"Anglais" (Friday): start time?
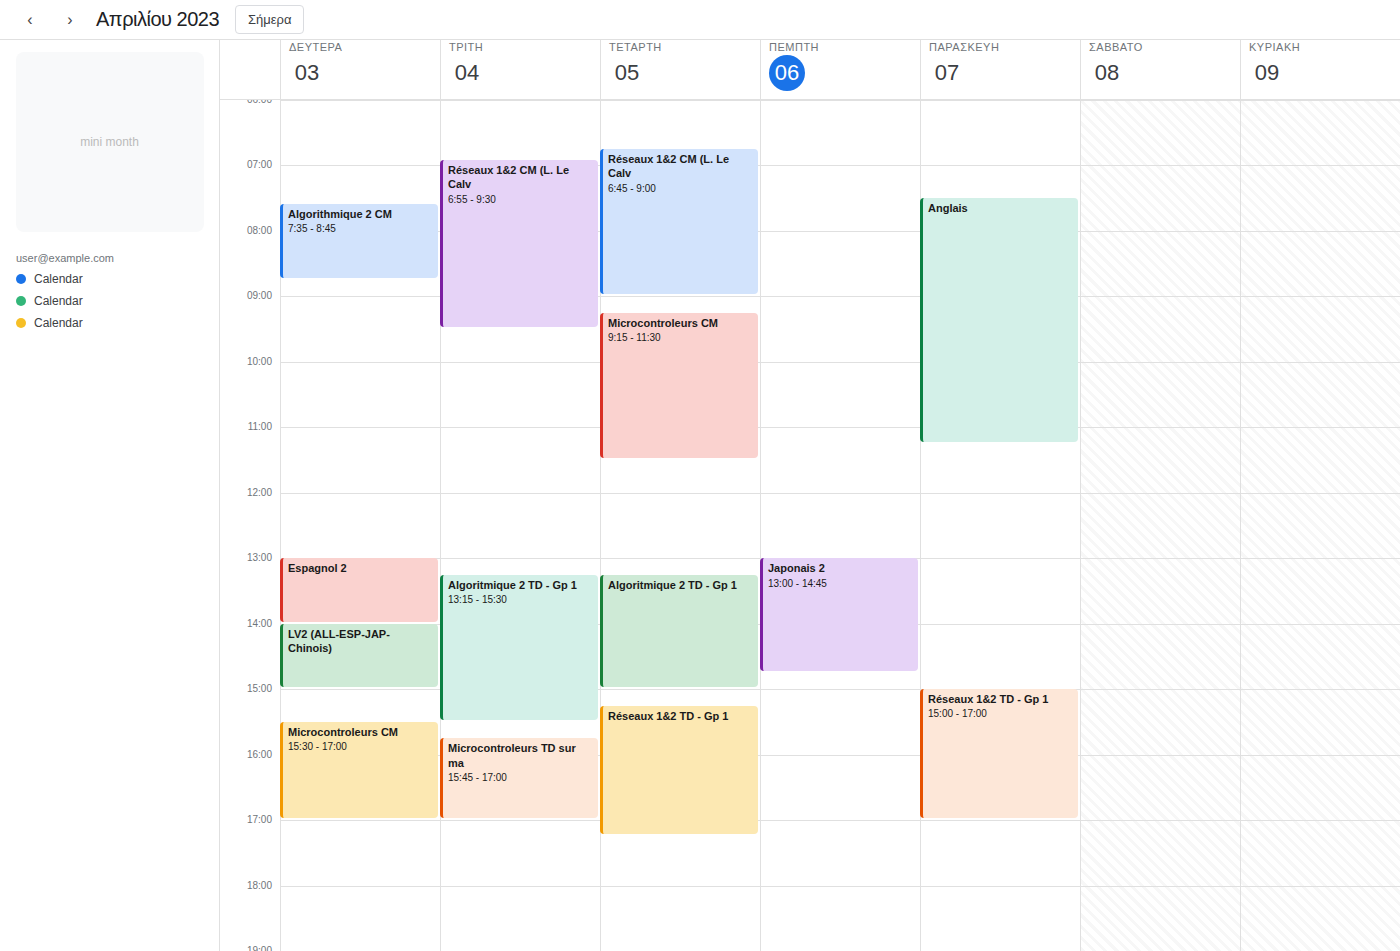
7:30 AM